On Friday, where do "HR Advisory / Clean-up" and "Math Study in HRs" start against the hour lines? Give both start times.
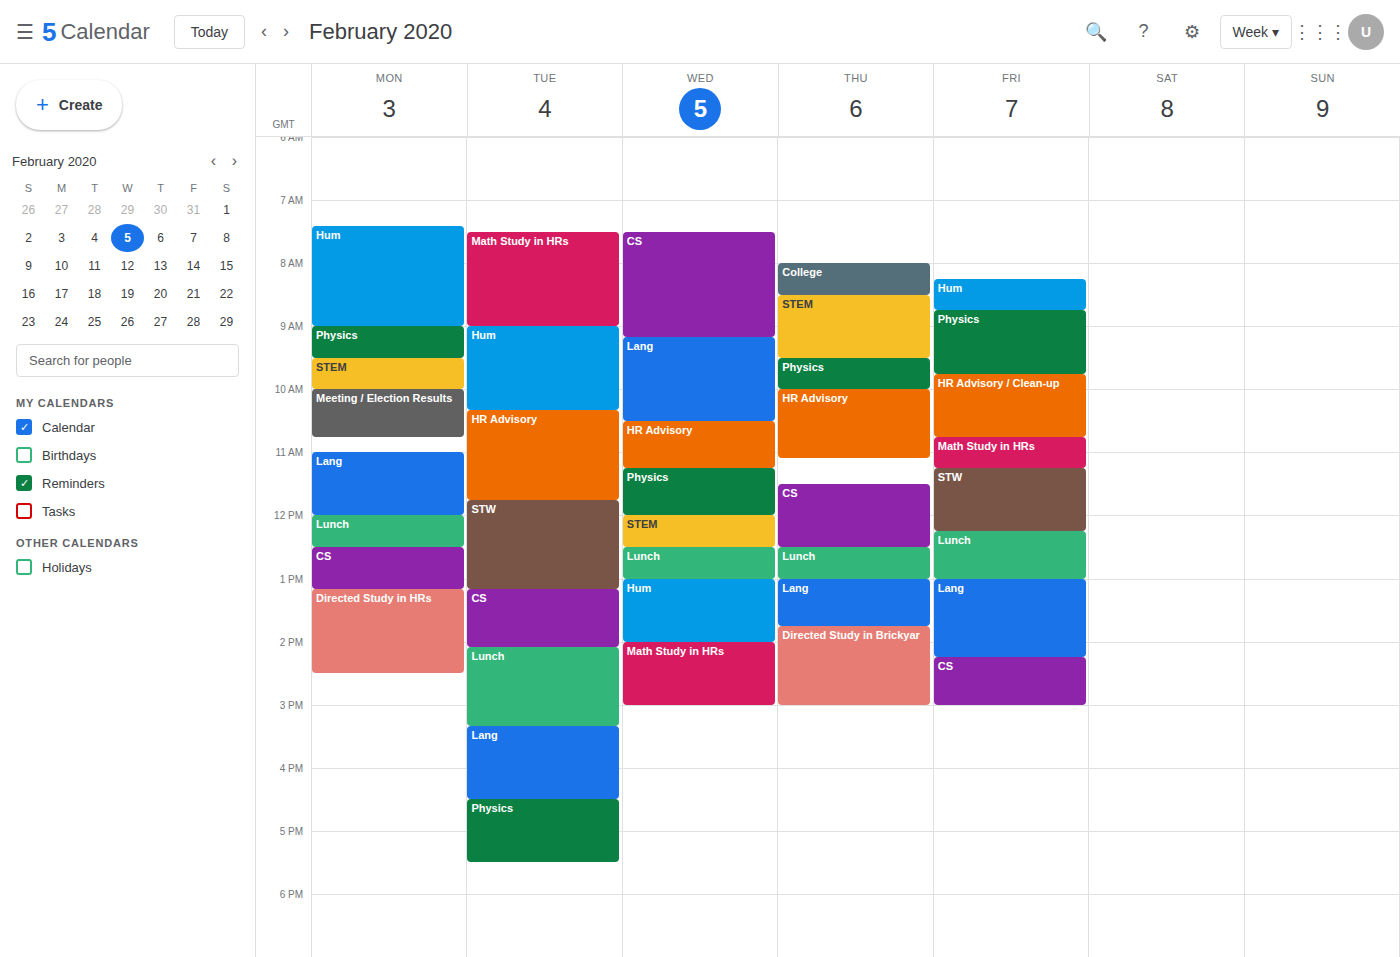
"HR Advisory / Clean-up": 9:45 AM, neither: three quarters of the way from the 9 AM line to the 10 AM line. "Math Study in HRs": 10:45 AM, neither: three quarters of the way from the 10 AM line to the 11 AM line.